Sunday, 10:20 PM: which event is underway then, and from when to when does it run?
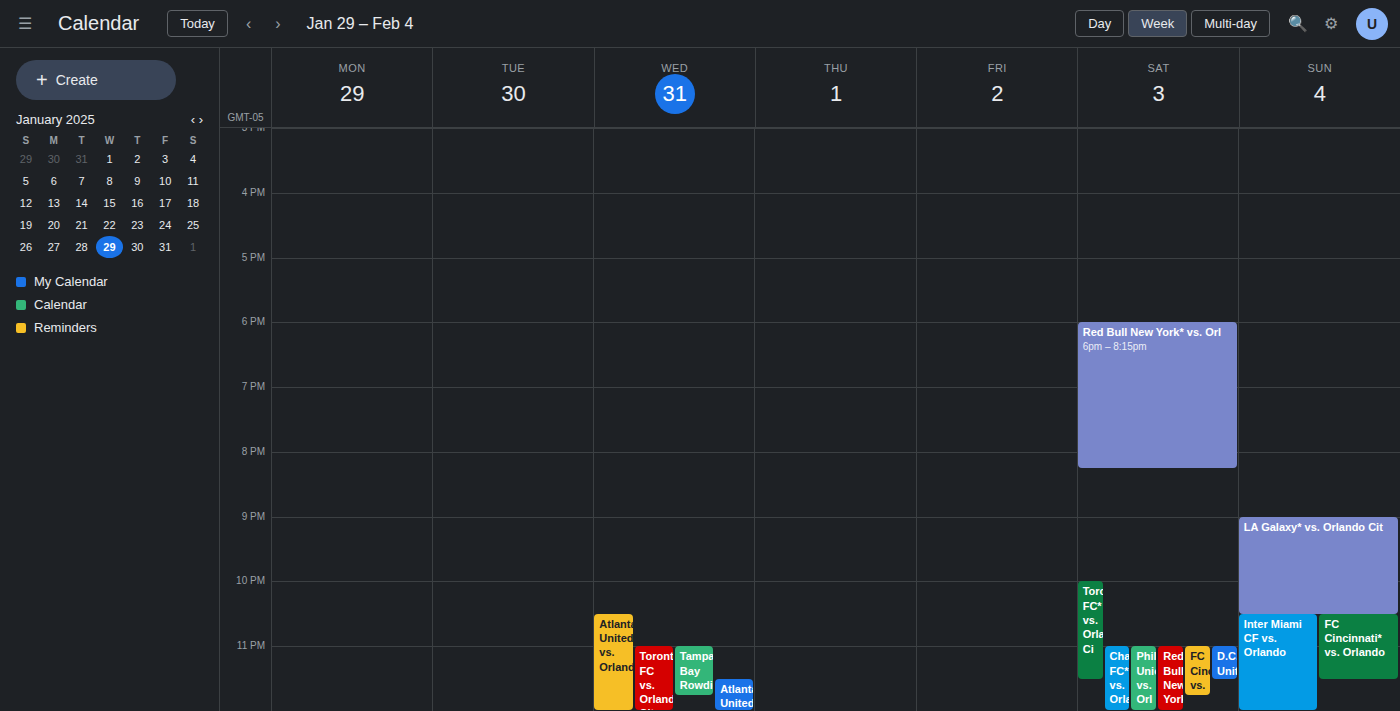
"LA Galaxy* vs. Orlando Cit", 9:00 PM to 10:30 PM